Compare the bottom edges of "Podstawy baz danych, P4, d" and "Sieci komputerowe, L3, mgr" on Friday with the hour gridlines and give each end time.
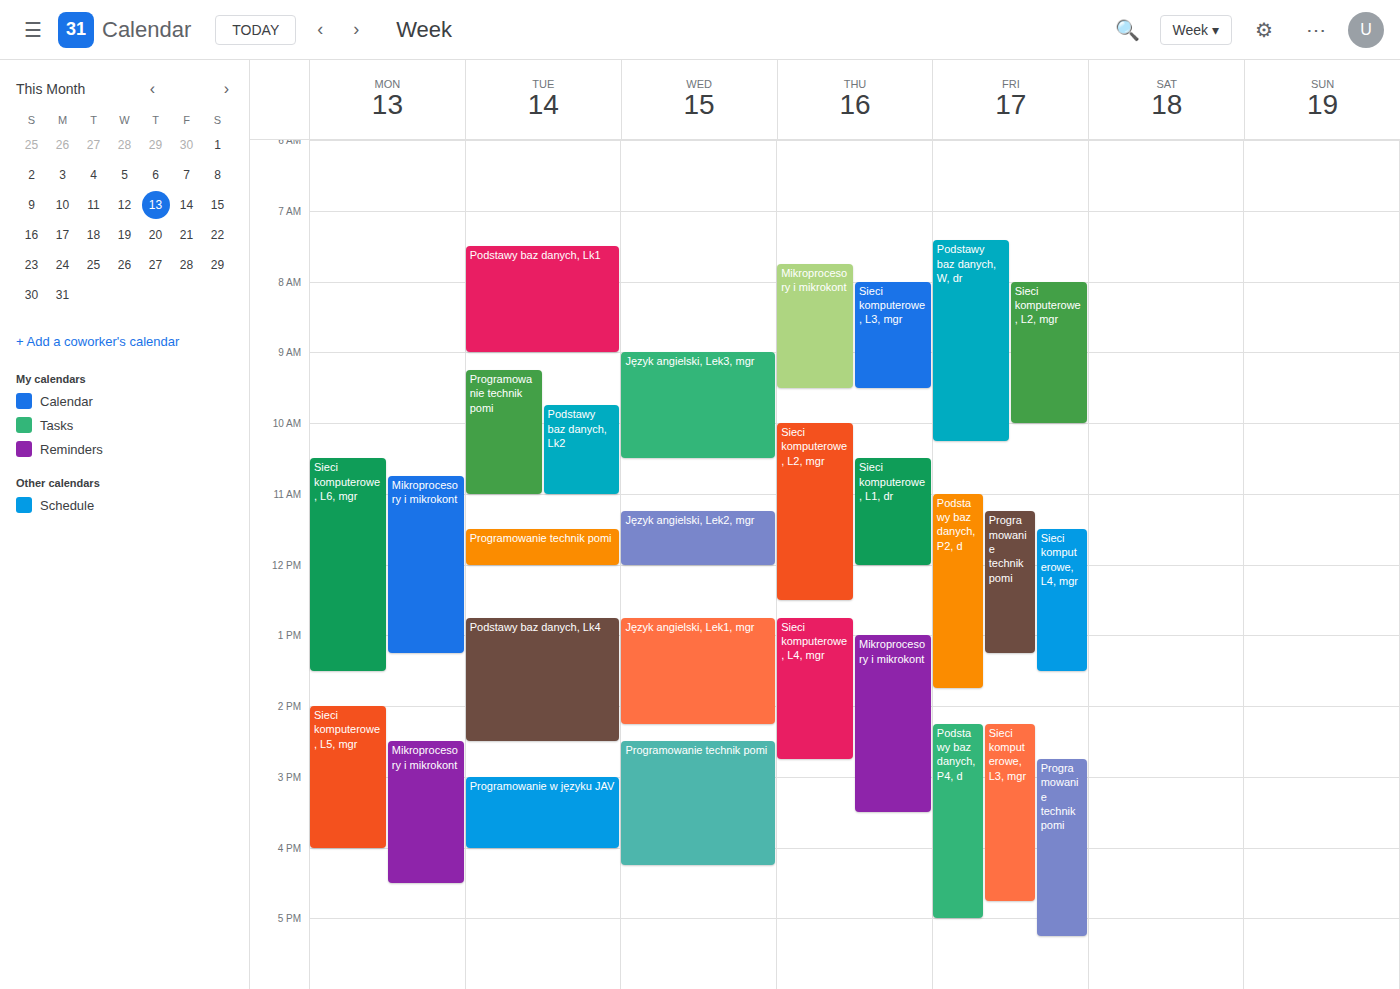
"Podstawy baz danych, P4, d": 17:00, exactly on the 17:00 line. "Sieci komputerowe, L3, mgr": 16:45, neither: three quarters of the way from the 16:00 line to the 17:00 line.